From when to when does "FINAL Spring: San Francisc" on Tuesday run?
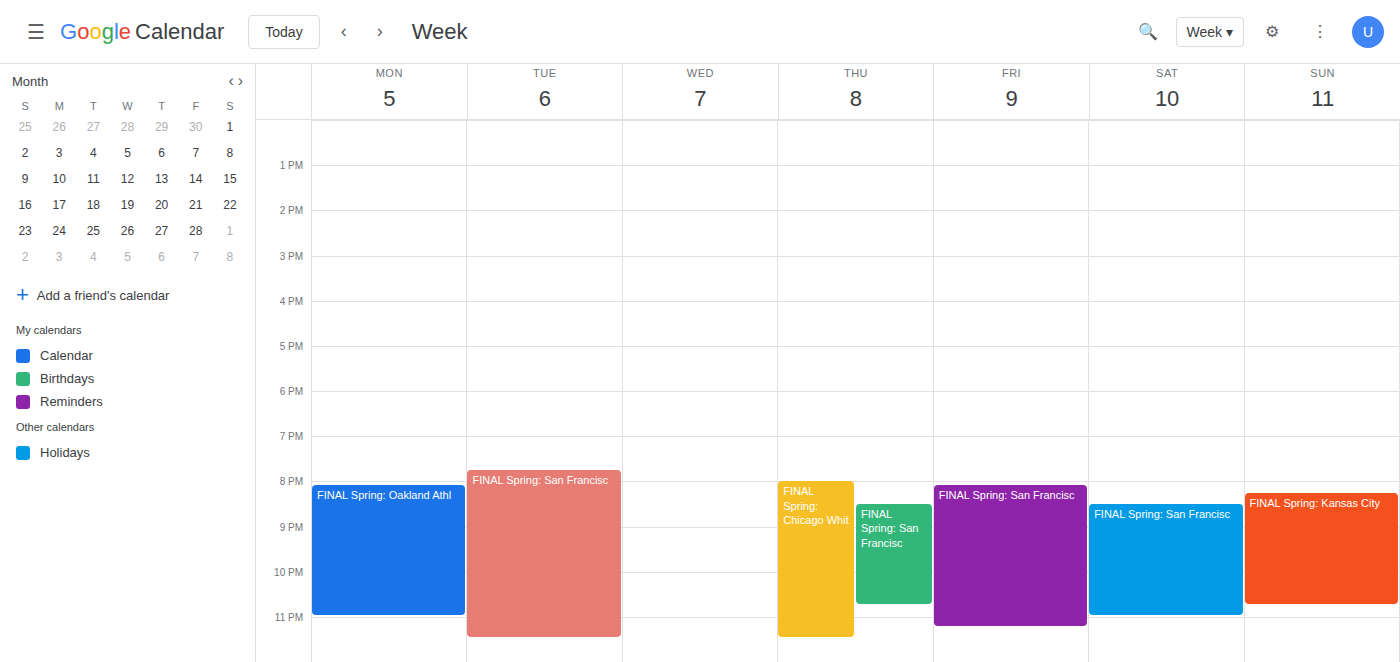
7:45 PM to 11:30 PM